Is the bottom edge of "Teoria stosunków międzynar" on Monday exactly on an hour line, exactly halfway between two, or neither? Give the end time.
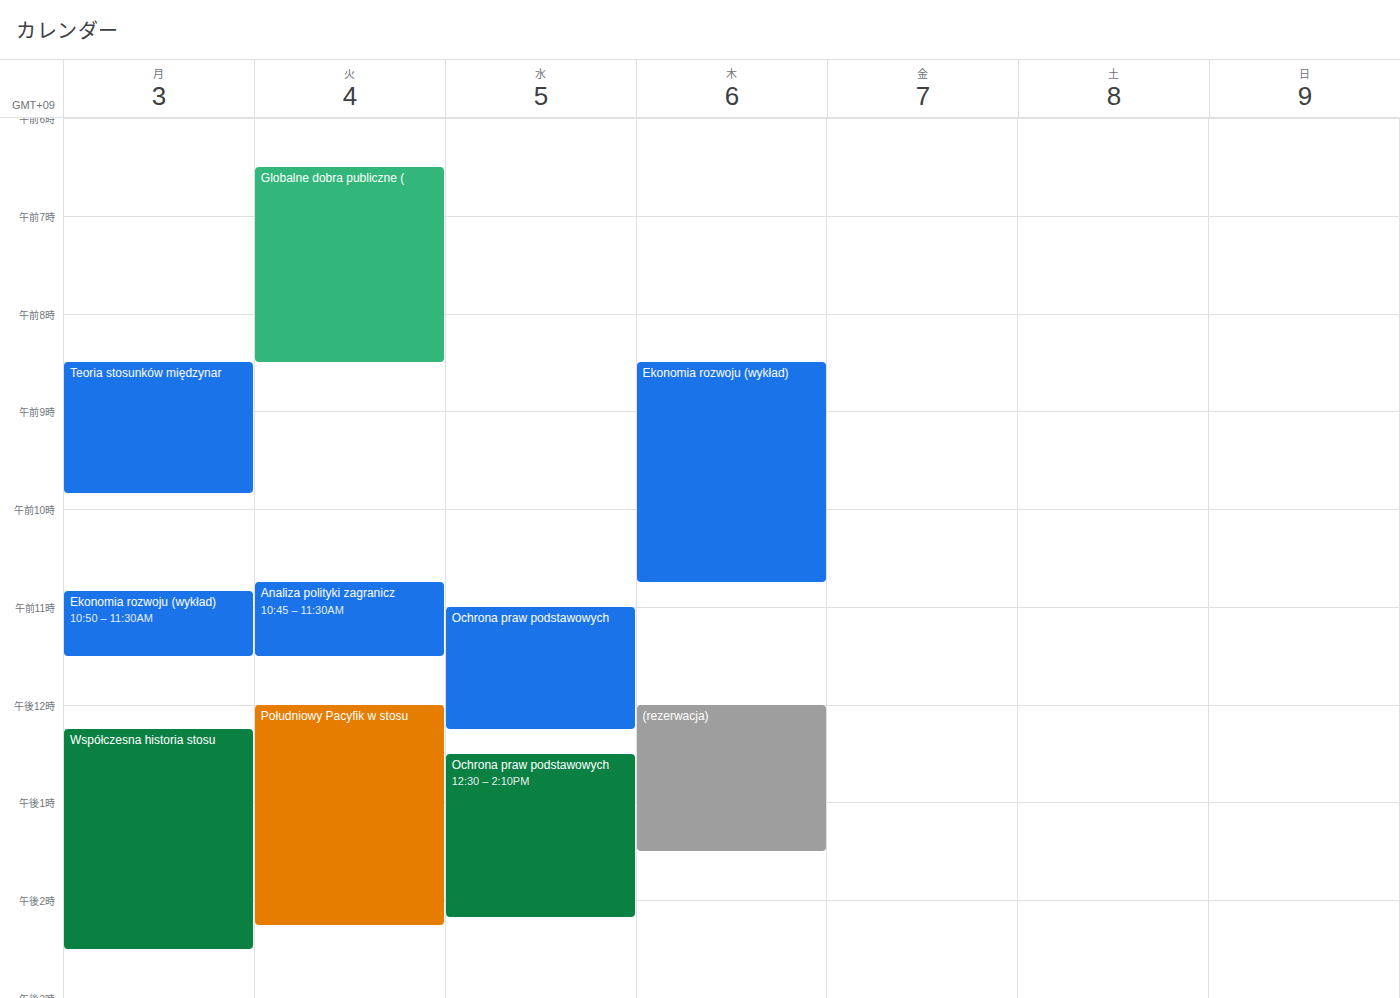
9:50 AM -- neither: 50 minutes below the 9 AM line and 10 minutes above the 10 AM line.